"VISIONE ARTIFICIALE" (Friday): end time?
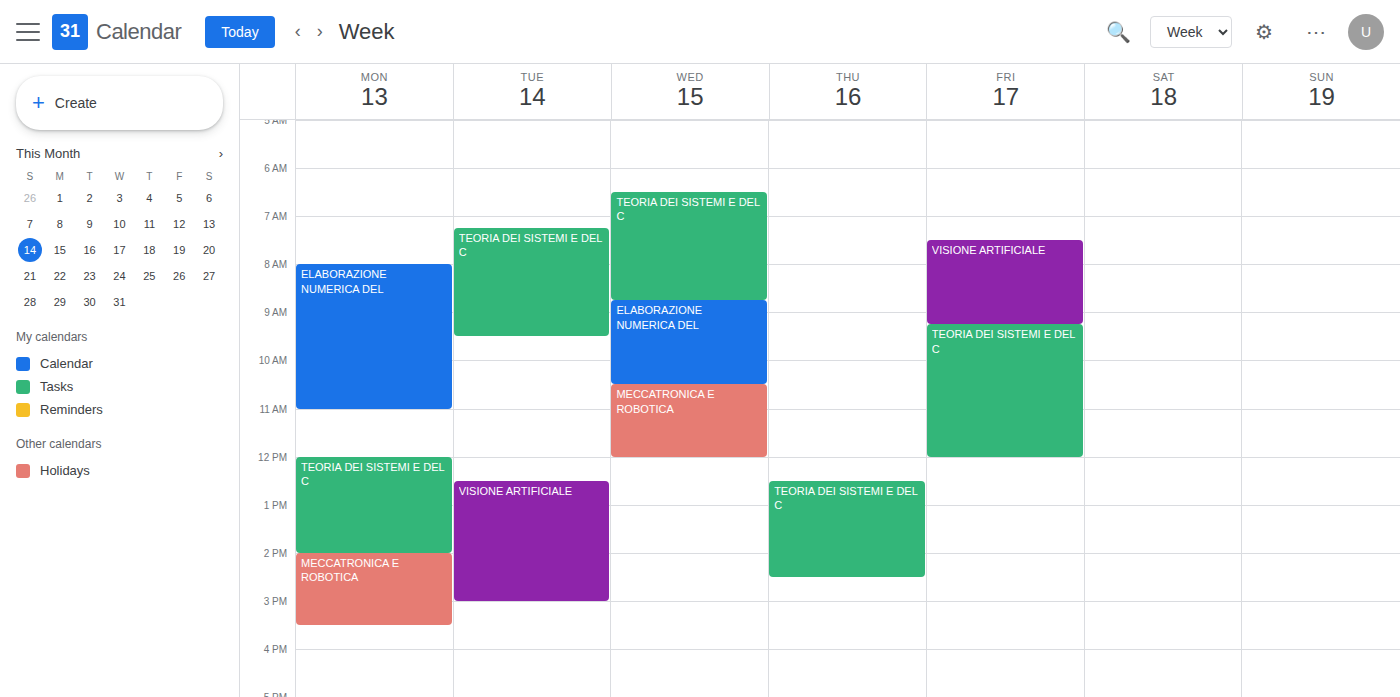
9:15 AM